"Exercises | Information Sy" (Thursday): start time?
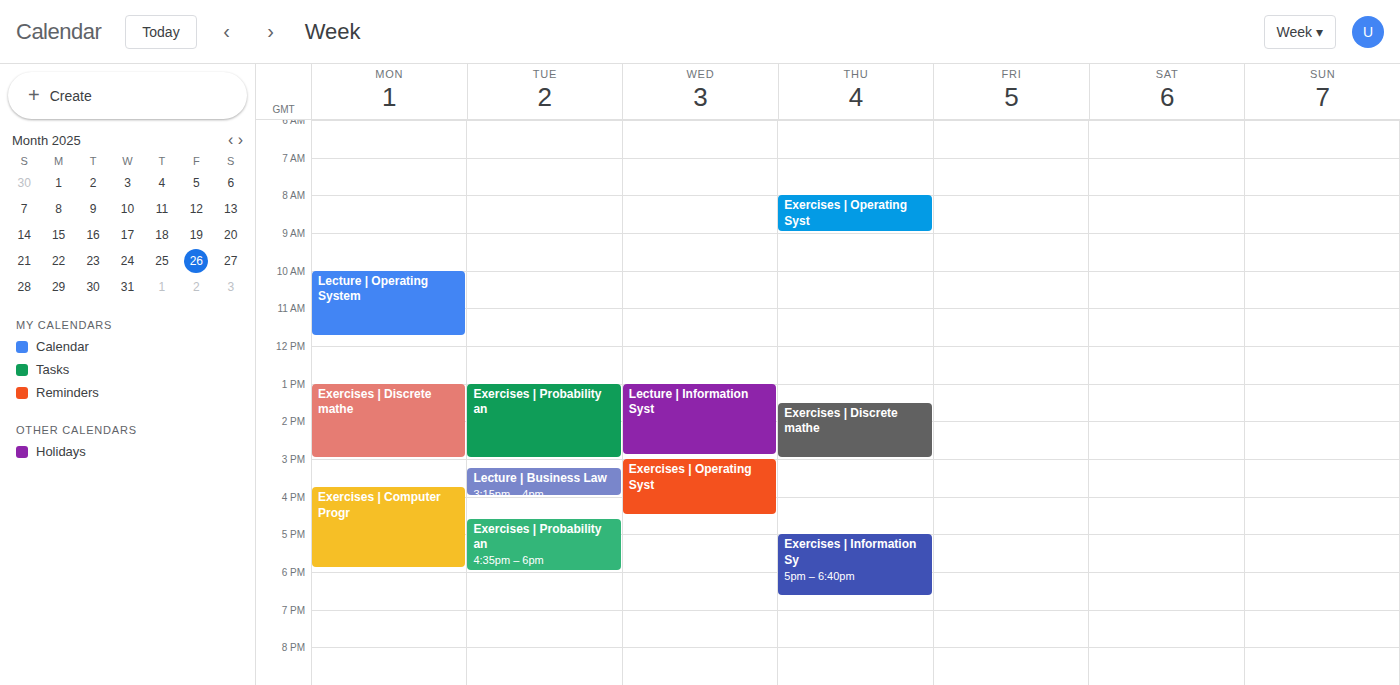
5:00 PM